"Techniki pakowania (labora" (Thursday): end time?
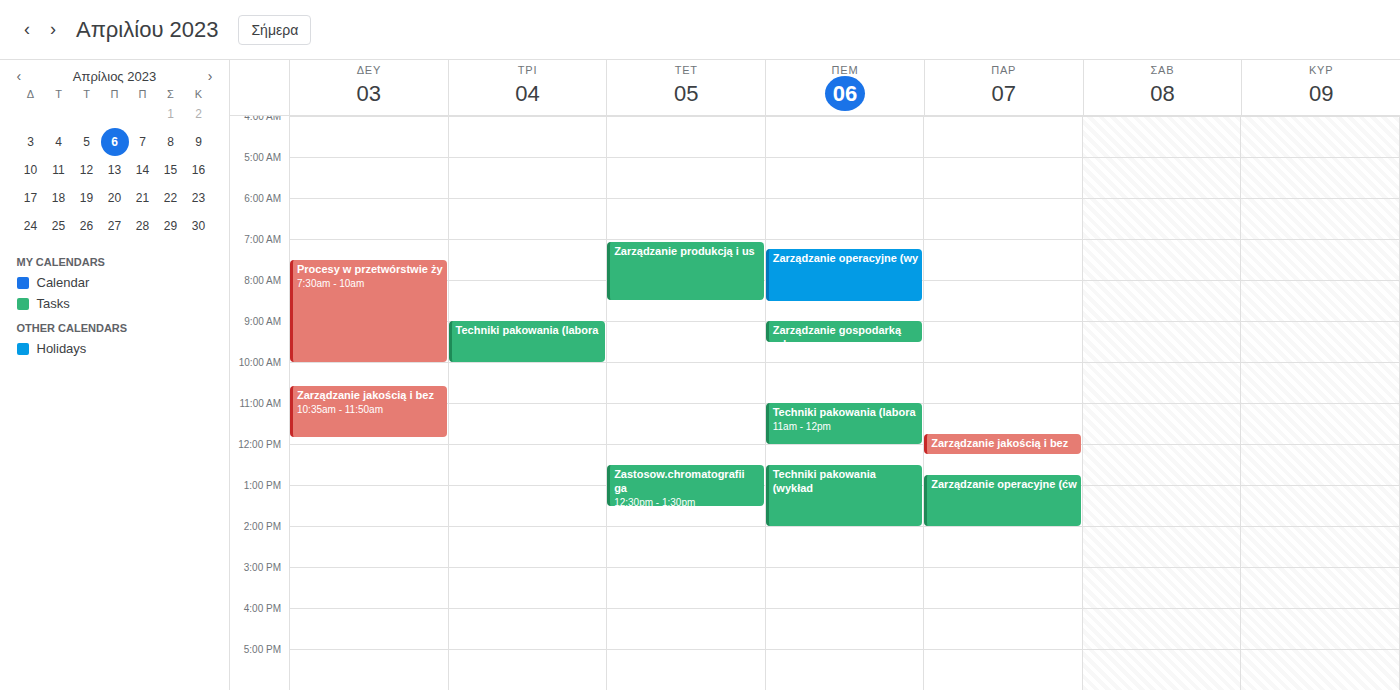
12:00 PM